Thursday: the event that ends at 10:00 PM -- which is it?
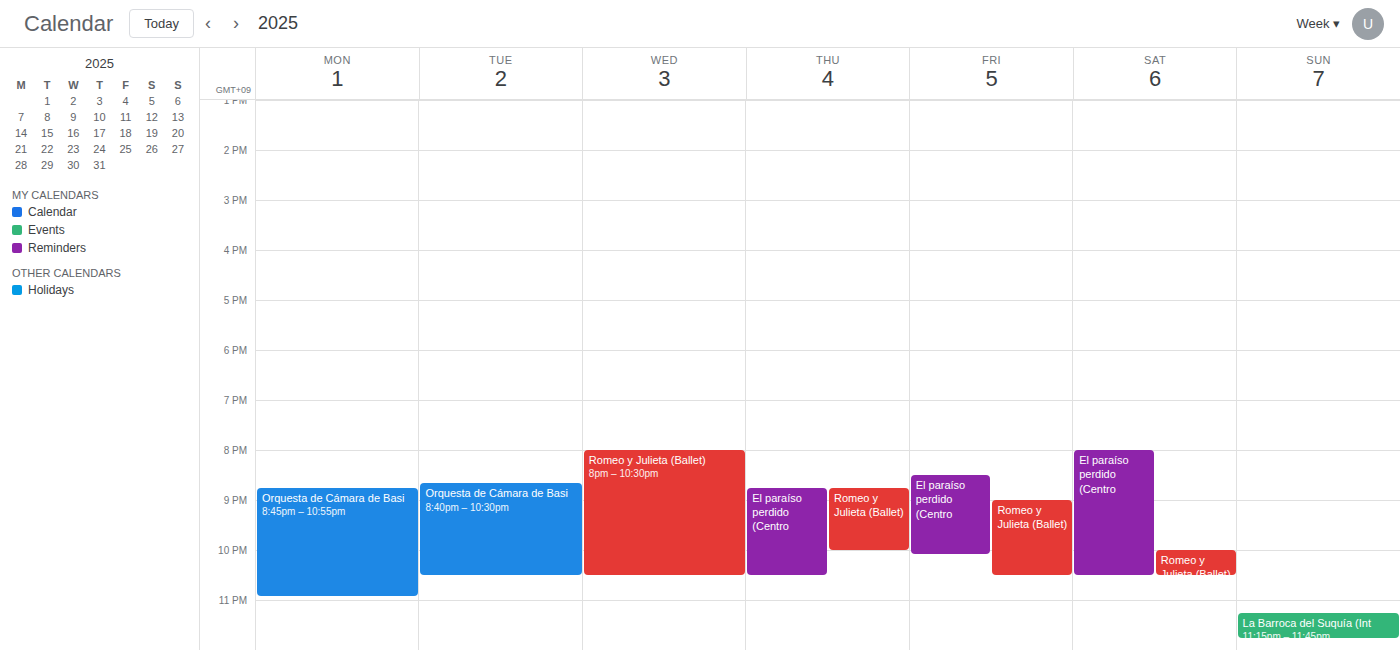
"Romeo y Julieta (Ballet)"